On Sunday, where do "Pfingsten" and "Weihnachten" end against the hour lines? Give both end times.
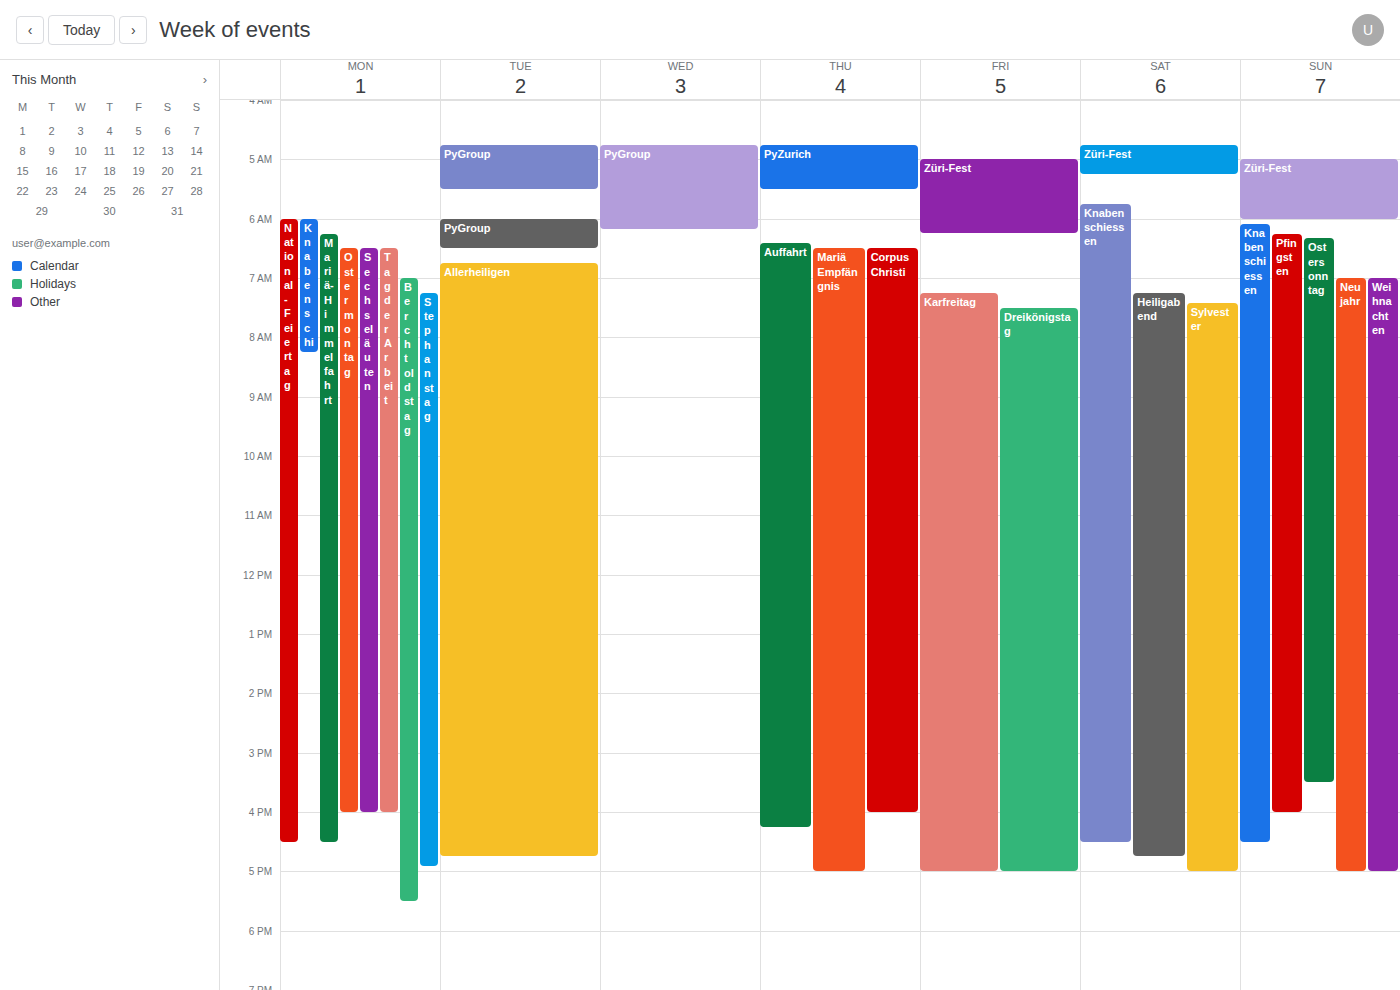
"Pfingsten": 4:00 PM, exactly on the 4 PM line. "Weihnachten": 5:00 PM, exactly on the 5 PM line.